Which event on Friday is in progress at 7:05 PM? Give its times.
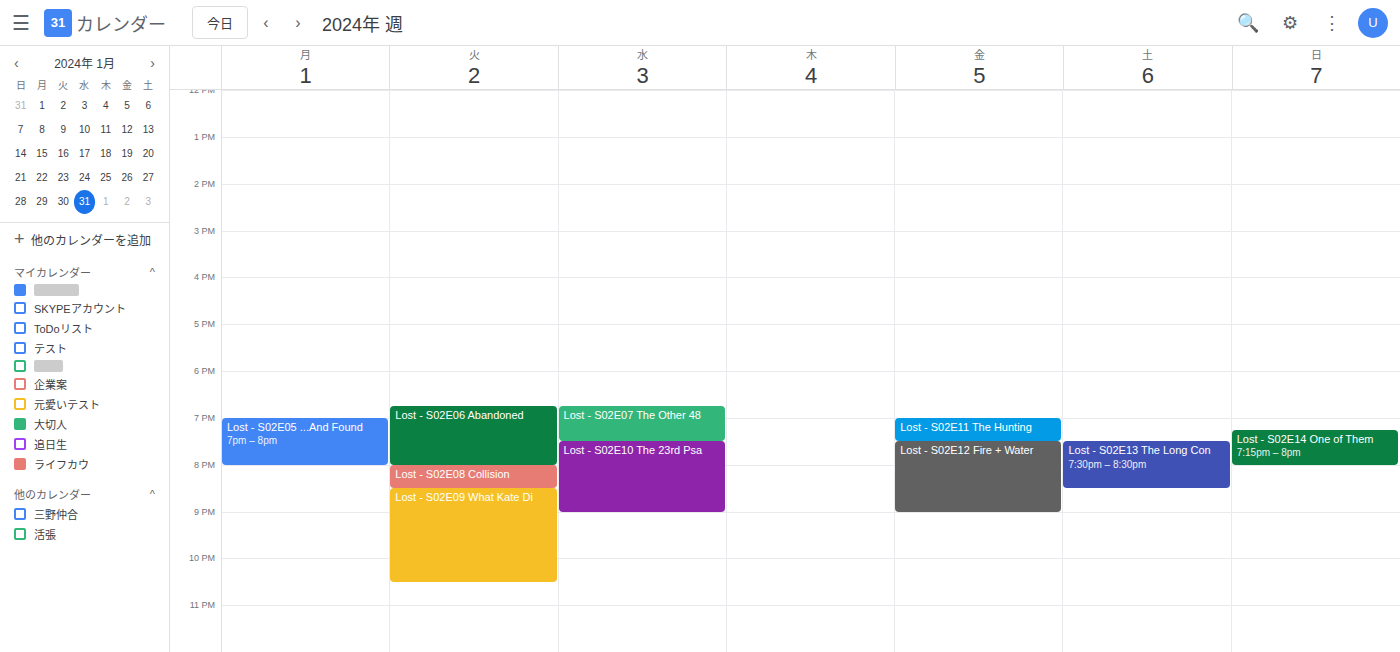
"Lost - S02E11 The Hunting", 7:00 PM to 7:30 PM